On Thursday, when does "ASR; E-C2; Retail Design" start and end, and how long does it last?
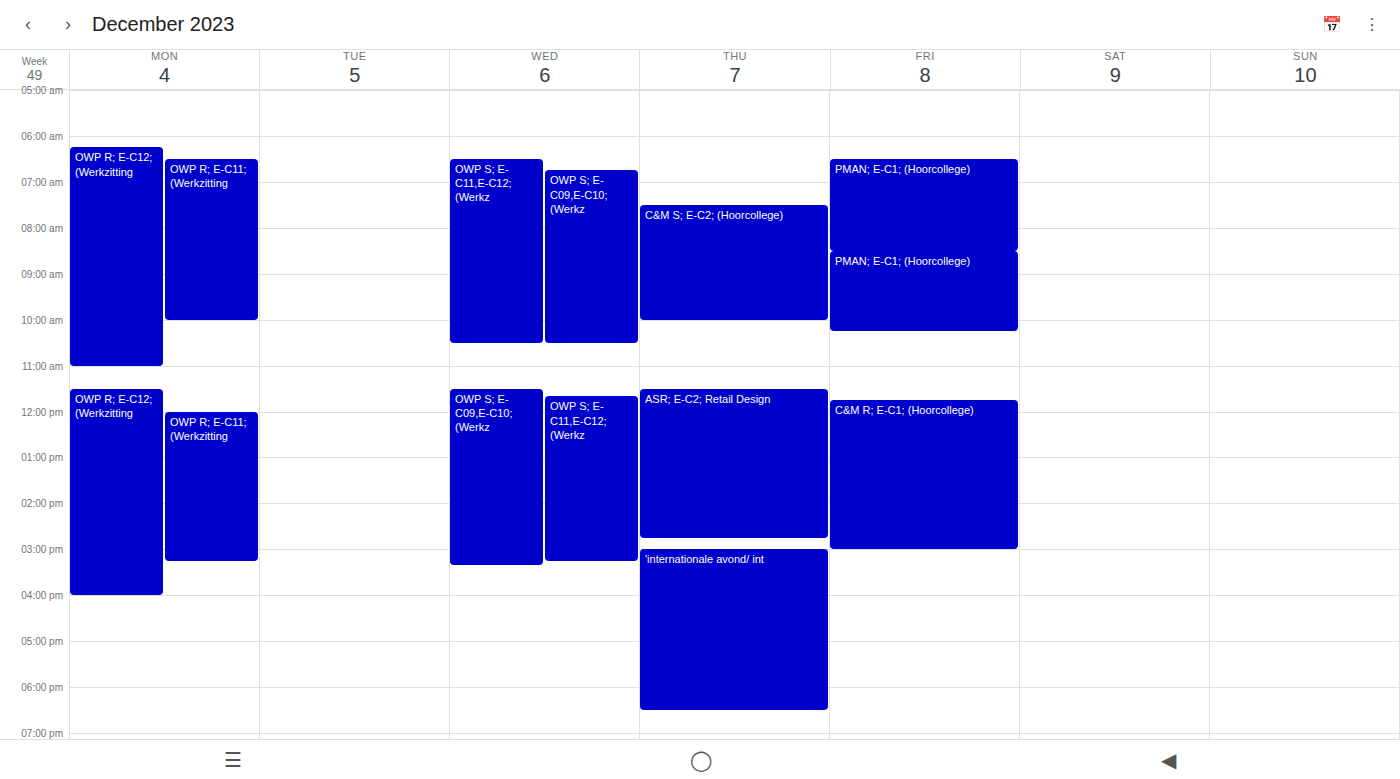
11:30 to 14:45, 3 hours 15 minutes